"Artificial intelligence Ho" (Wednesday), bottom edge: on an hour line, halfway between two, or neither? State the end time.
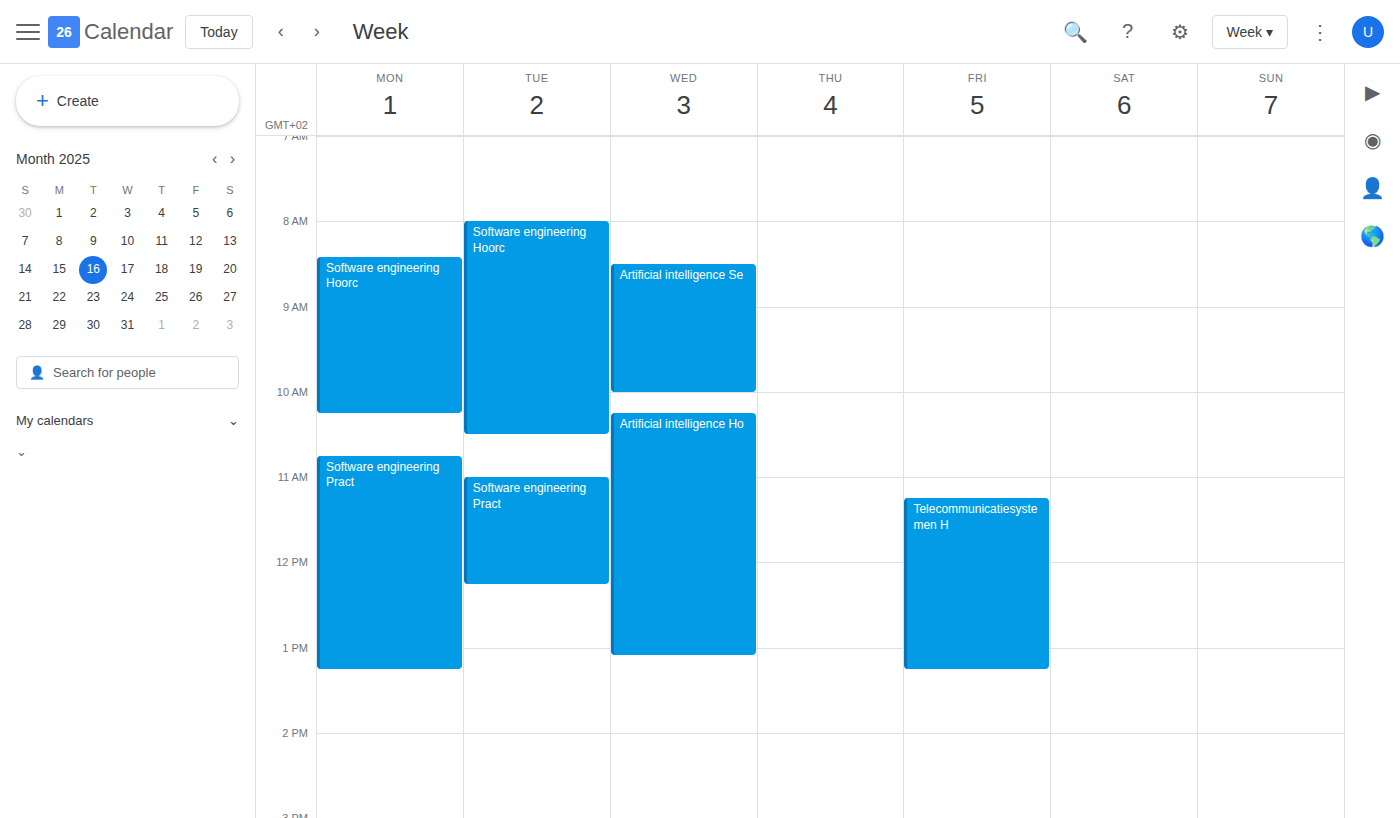
1:05 PM -- neither: 5 minutes below the 1 PM line and 55 minutes above the 2 PM line.